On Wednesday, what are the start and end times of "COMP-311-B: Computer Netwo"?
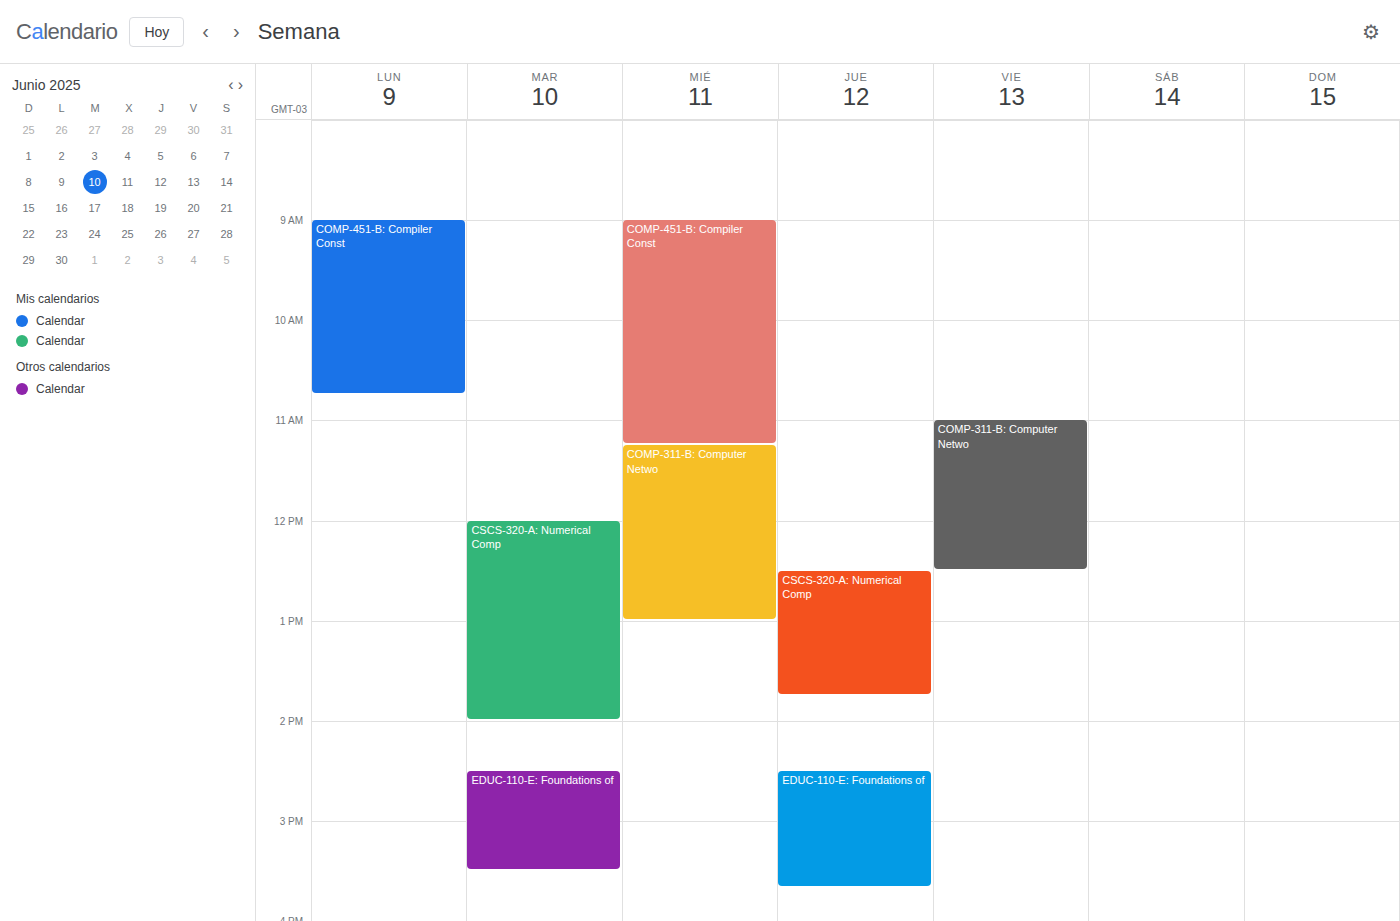
11:15 AM to 1:00 PM